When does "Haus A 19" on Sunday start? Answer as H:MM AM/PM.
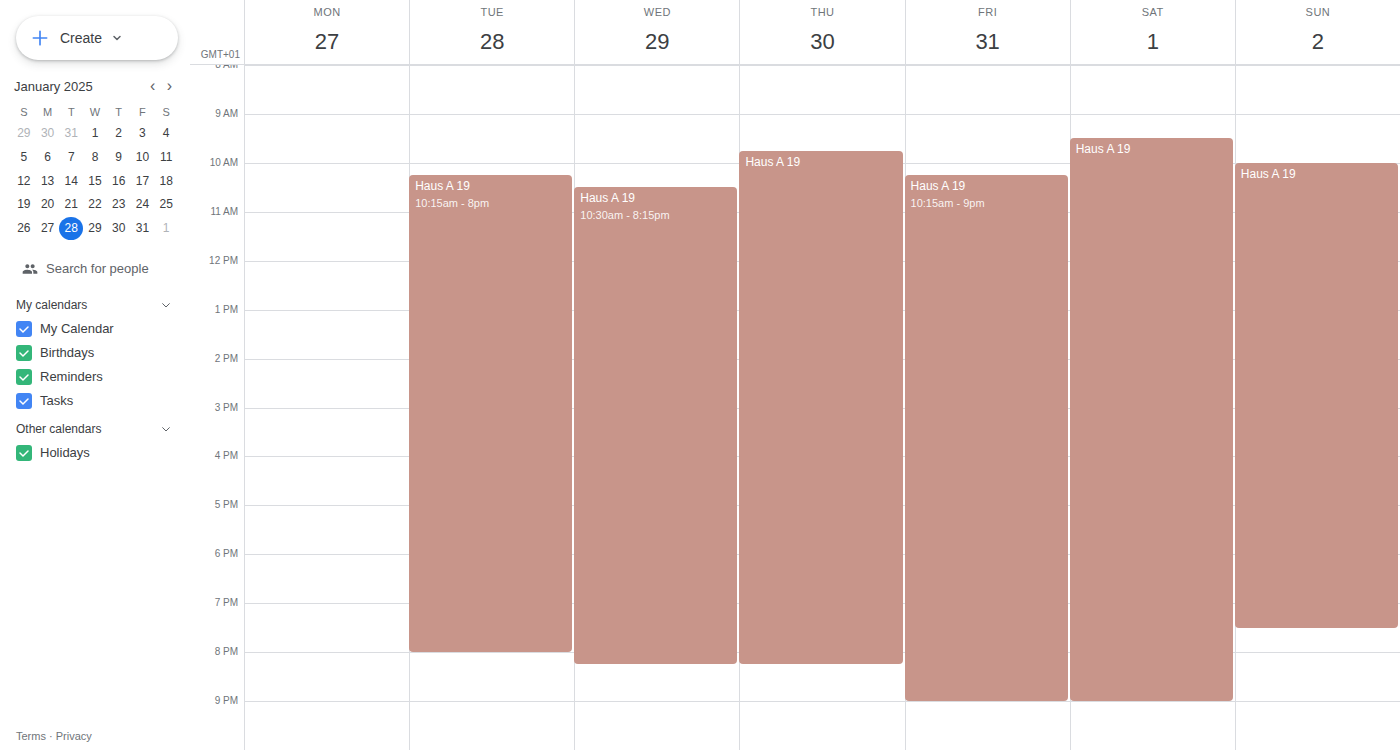
10:00 AM